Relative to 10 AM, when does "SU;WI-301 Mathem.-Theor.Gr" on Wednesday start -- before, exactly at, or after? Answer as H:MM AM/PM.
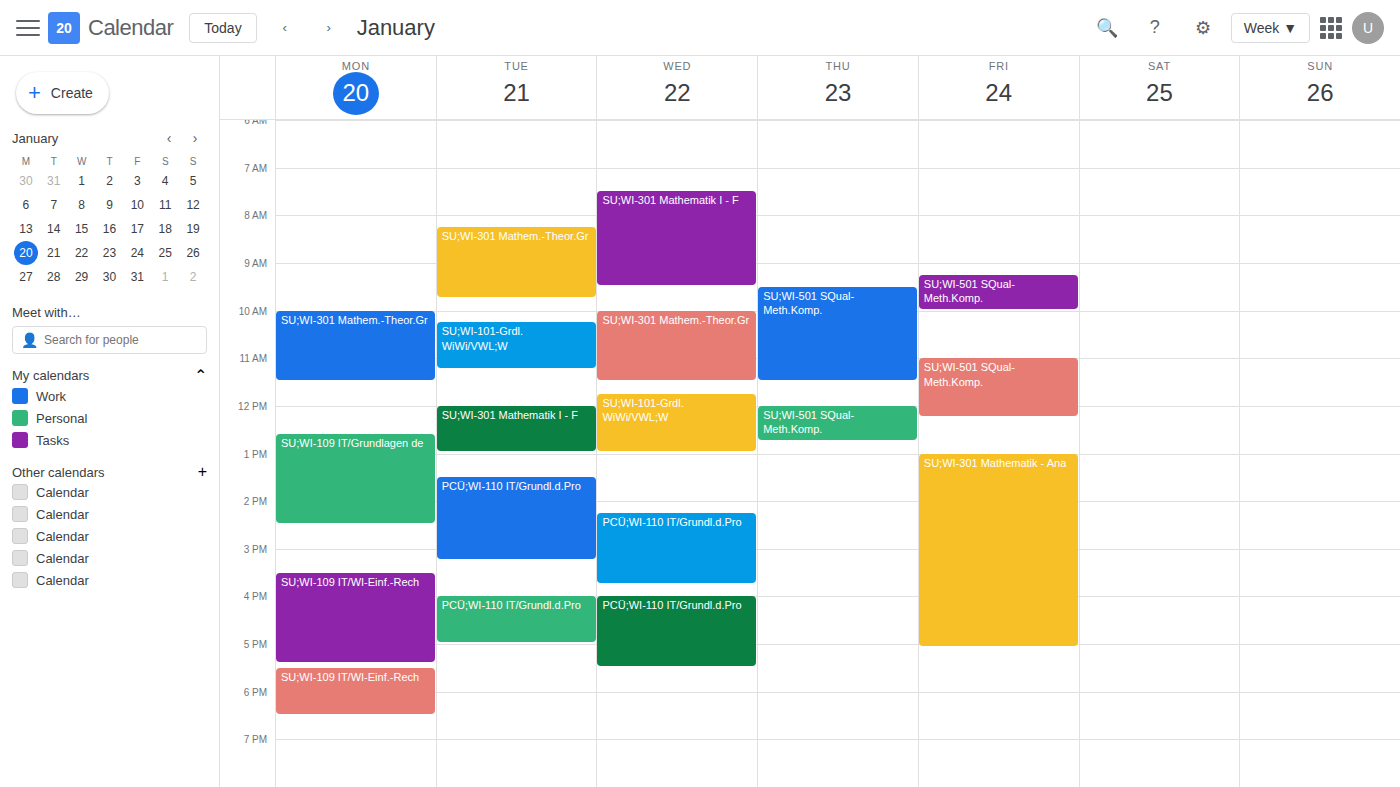
10:00 AM -- exactly at 10 AM, on the 10 AM line.